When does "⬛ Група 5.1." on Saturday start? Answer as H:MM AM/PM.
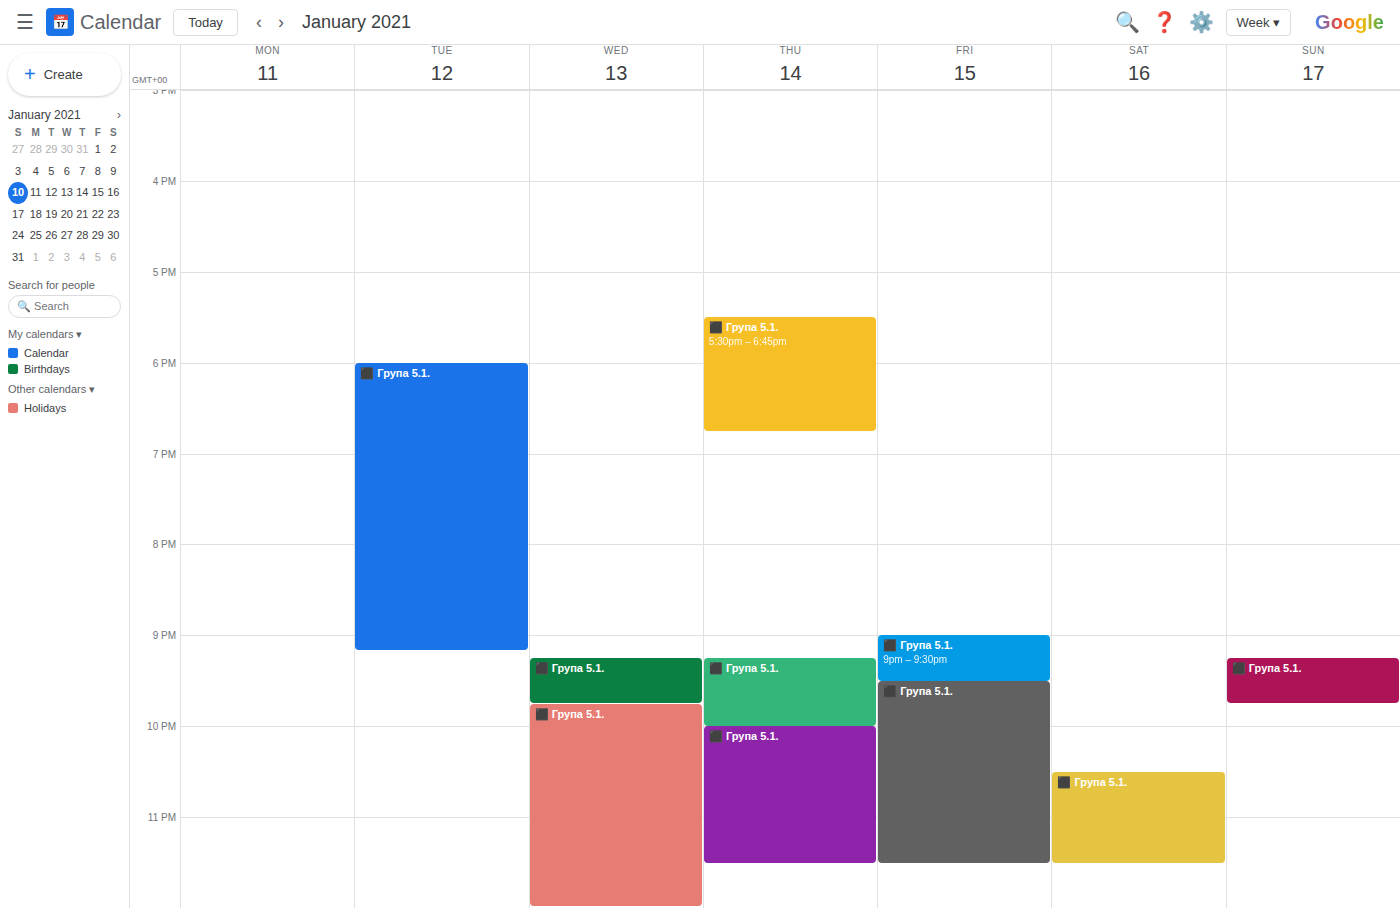
10:30 PM